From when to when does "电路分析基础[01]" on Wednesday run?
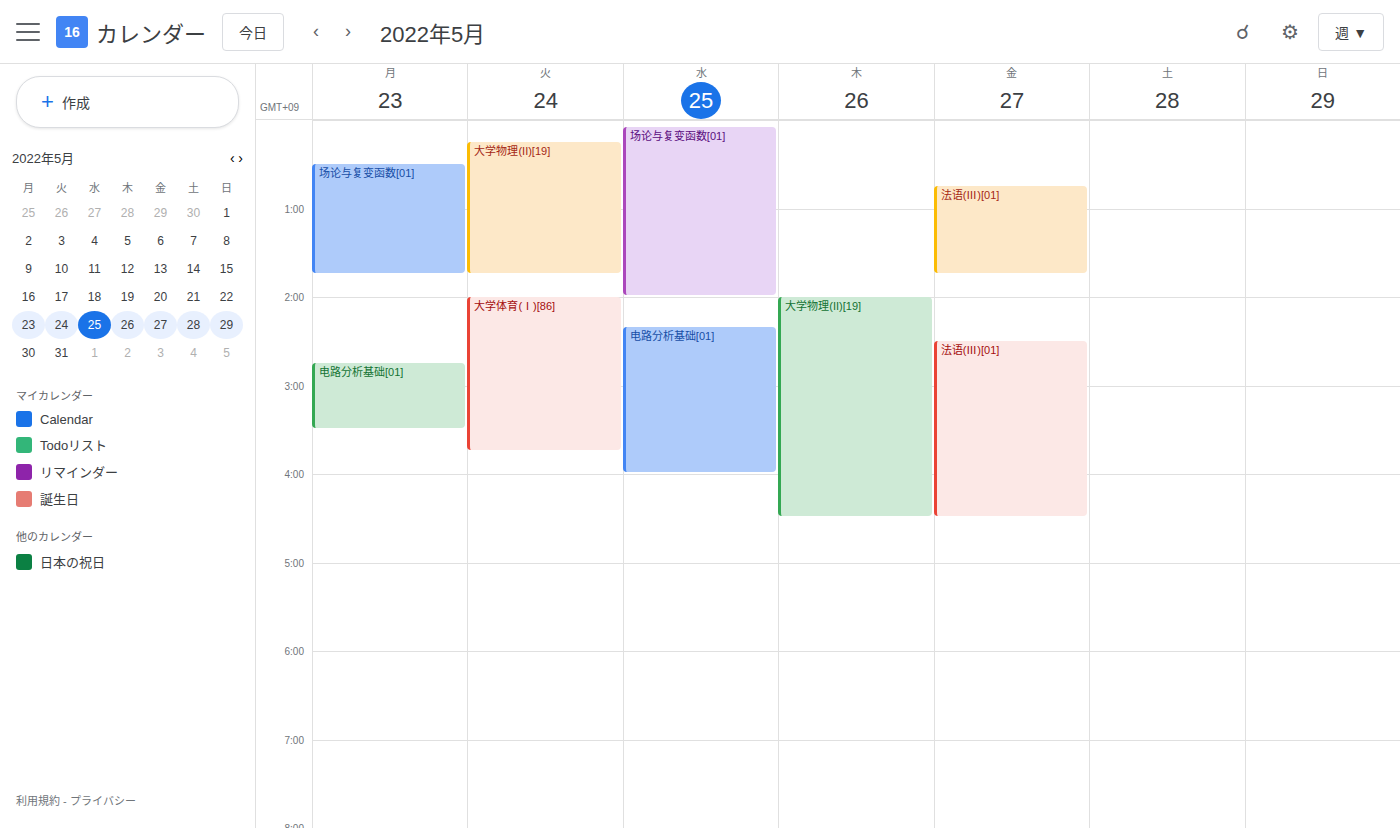
2:20 AM to 4:00 AM